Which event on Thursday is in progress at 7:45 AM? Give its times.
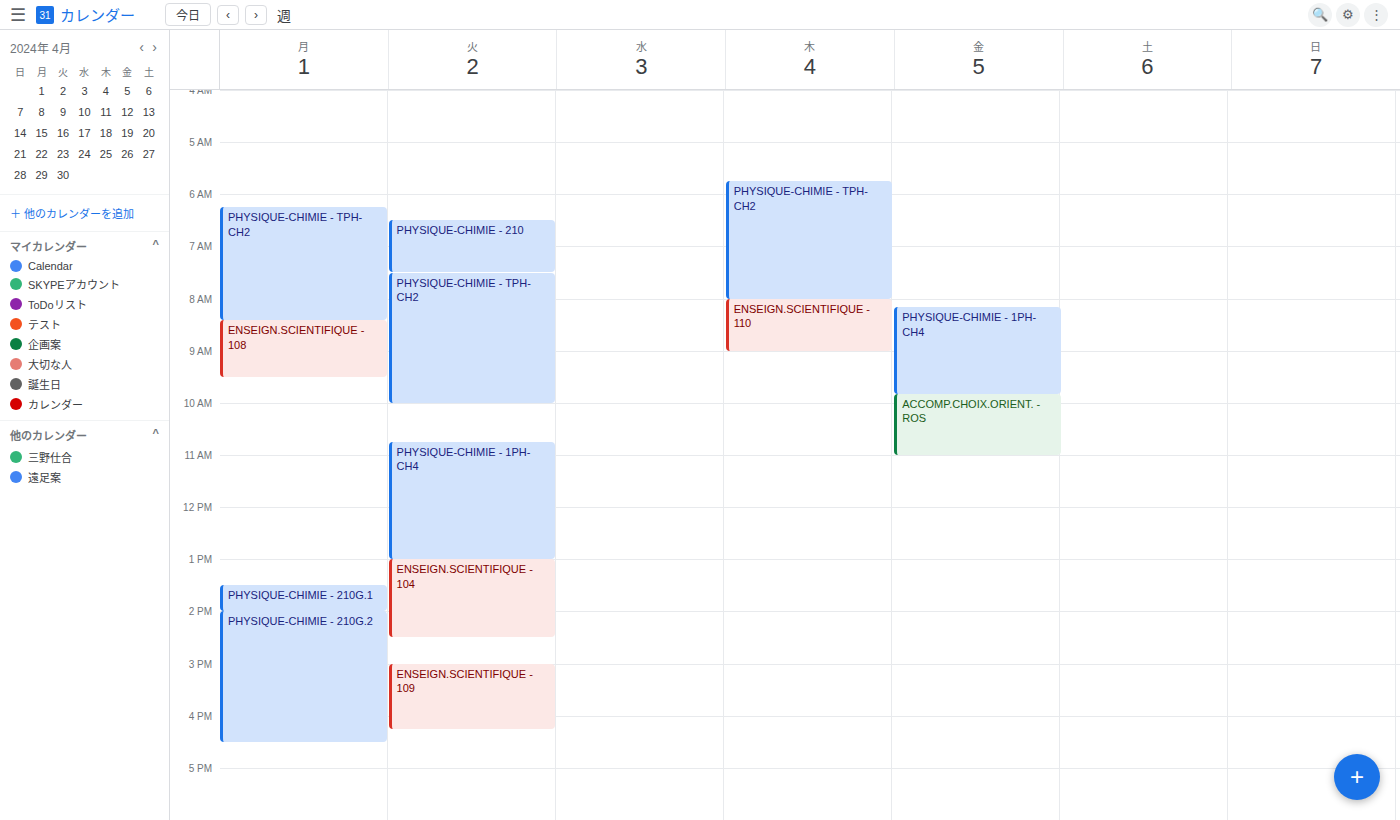
"PHYSIQUE-CHIMIE - TPH-CH2", 5:45 AM to 8:00 AM